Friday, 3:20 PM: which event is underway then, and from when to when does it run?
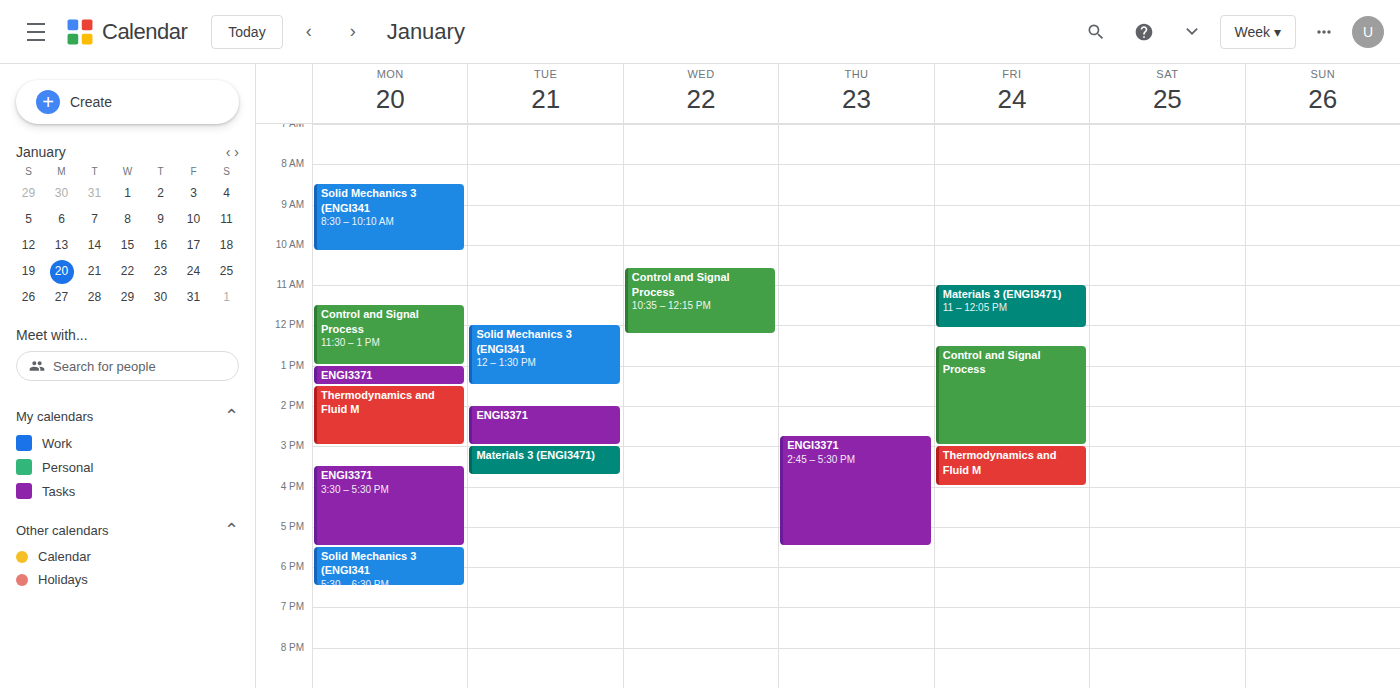
"Thermodynamics and Fluid M", 3:00 PM to 4:00 PM